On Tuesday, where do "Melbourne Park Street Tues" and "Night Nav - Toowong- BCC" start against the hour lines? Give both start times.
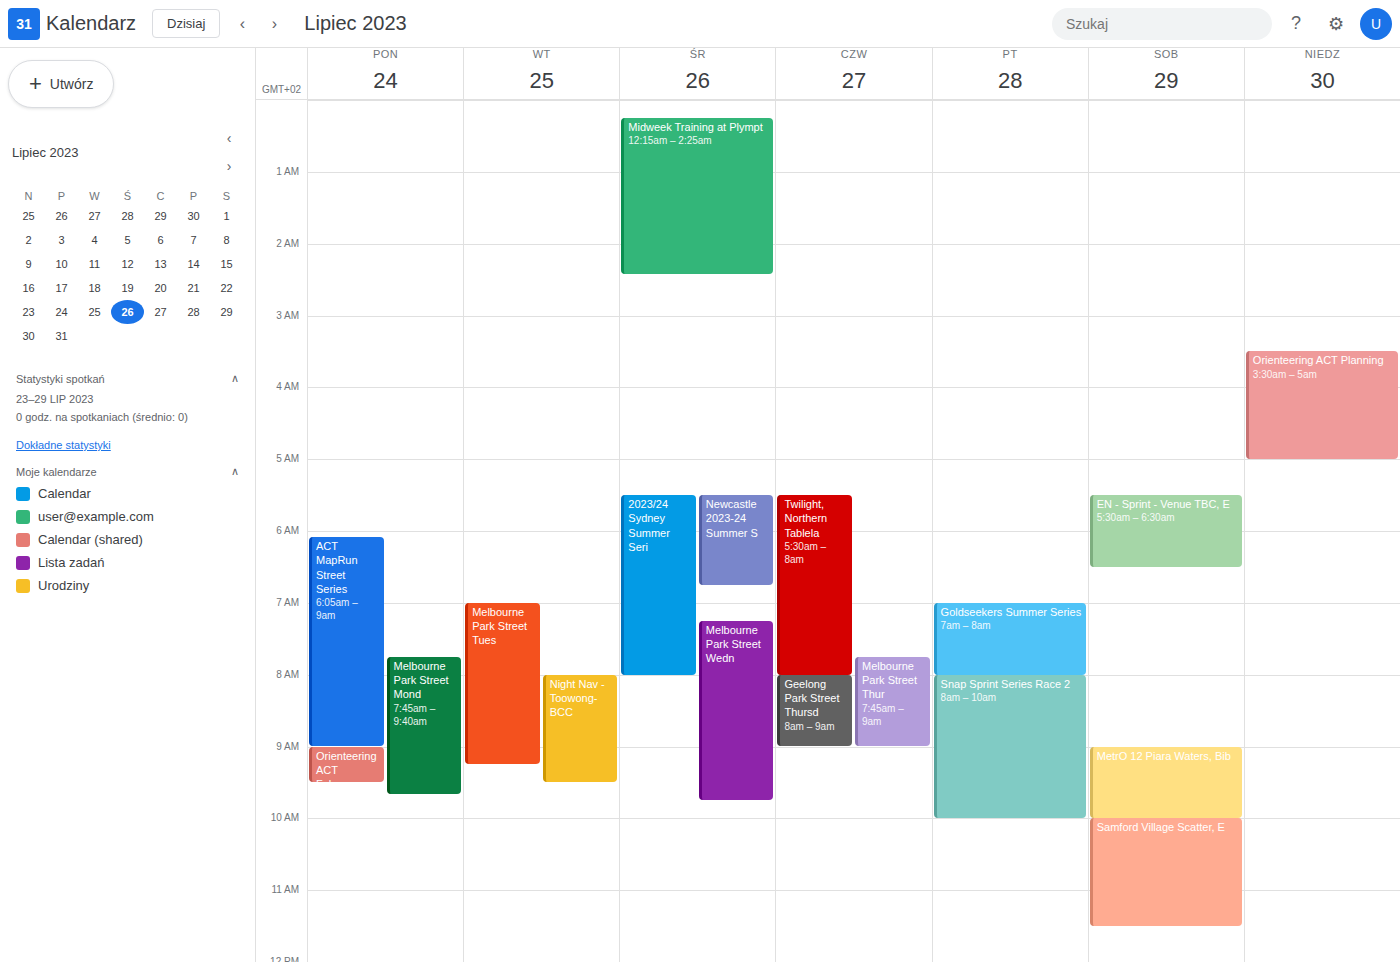
"Melbourne Park Street Tues": 07:00, exactly on the 07:00 line. "Night Nav - Toowong- BCC": 08:00, exactly on the 08:00 line.